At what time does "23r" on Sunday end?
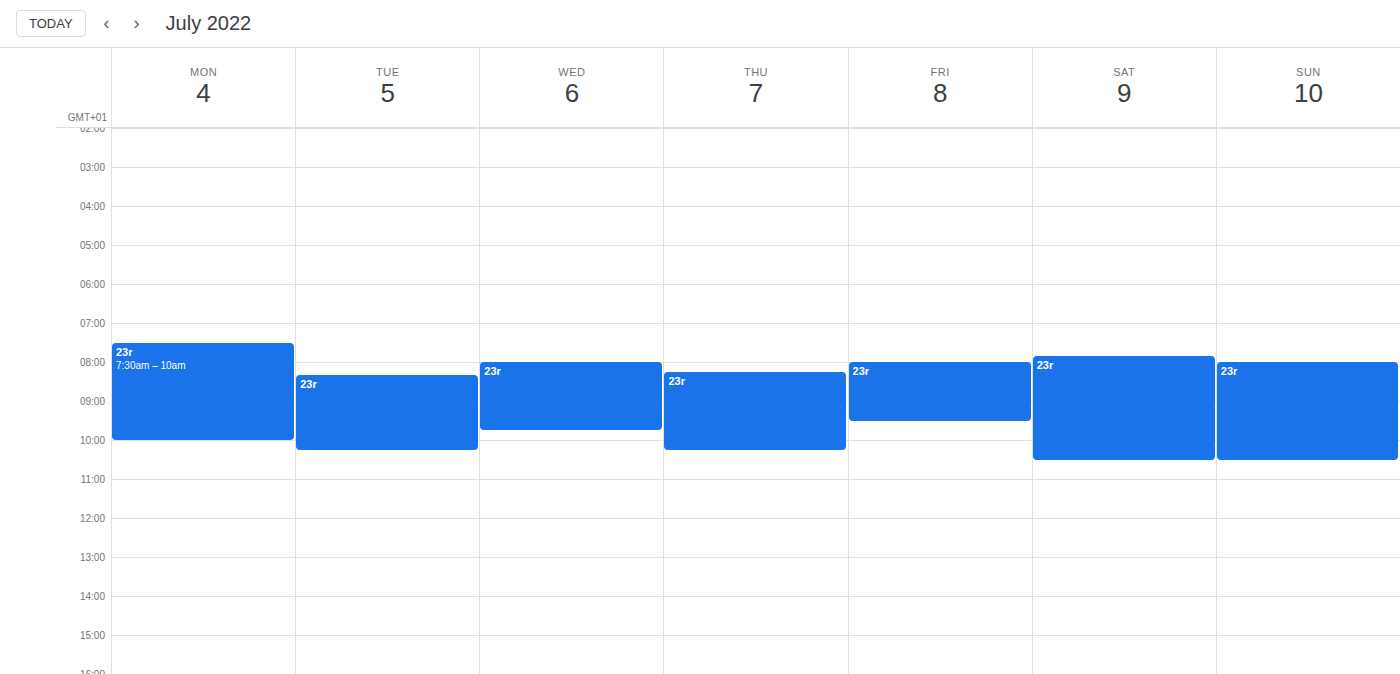
10:30 AM